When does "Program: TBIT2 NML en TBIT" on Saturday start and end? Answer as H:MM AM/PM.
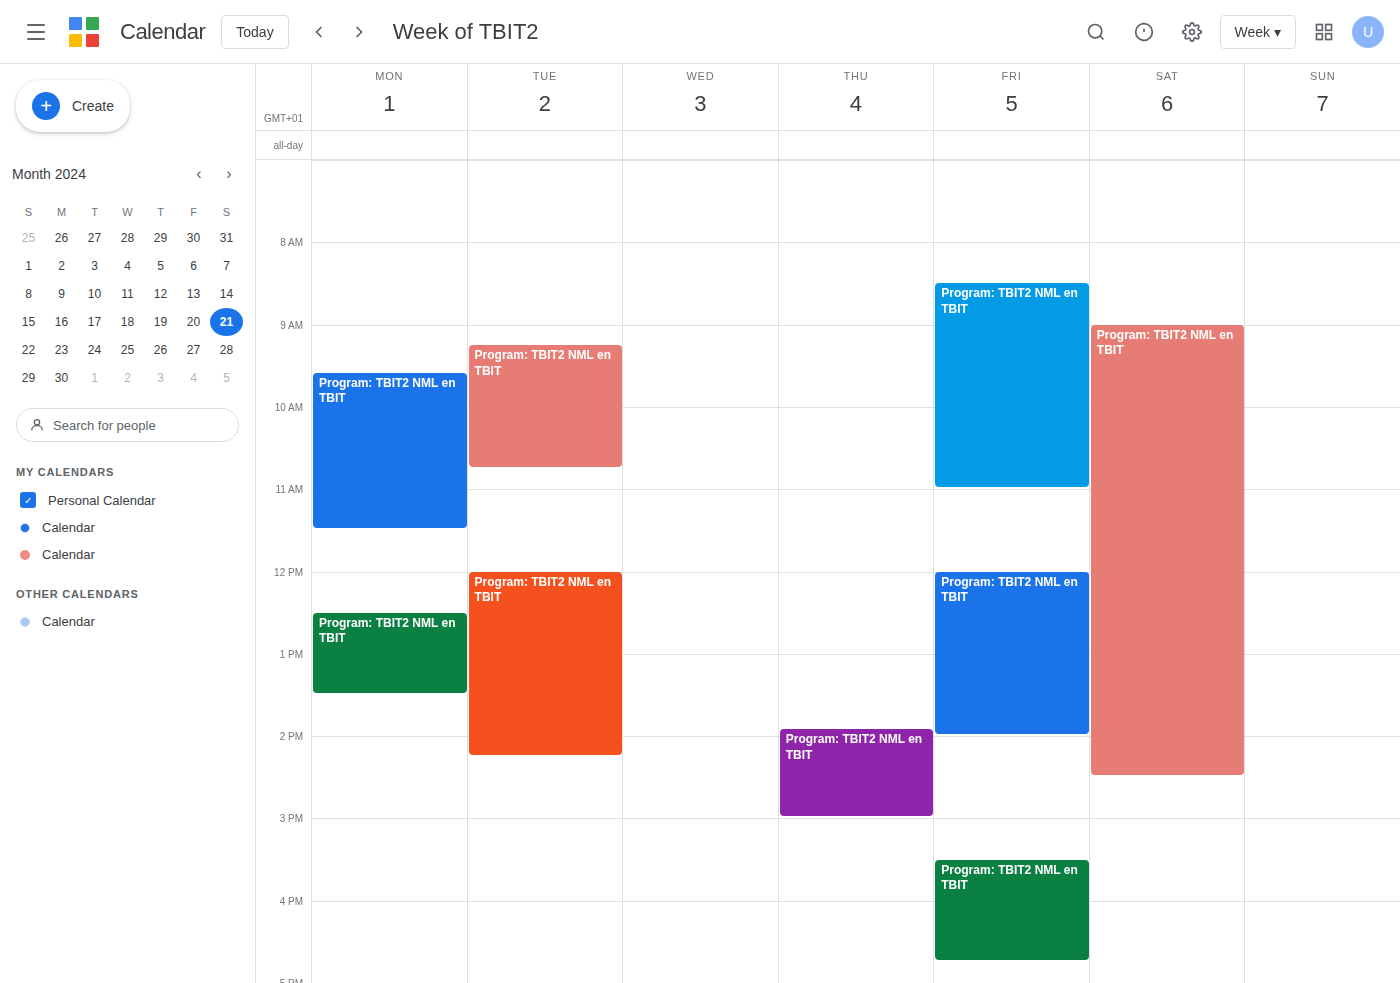
9:00 AM to 2:30 PM